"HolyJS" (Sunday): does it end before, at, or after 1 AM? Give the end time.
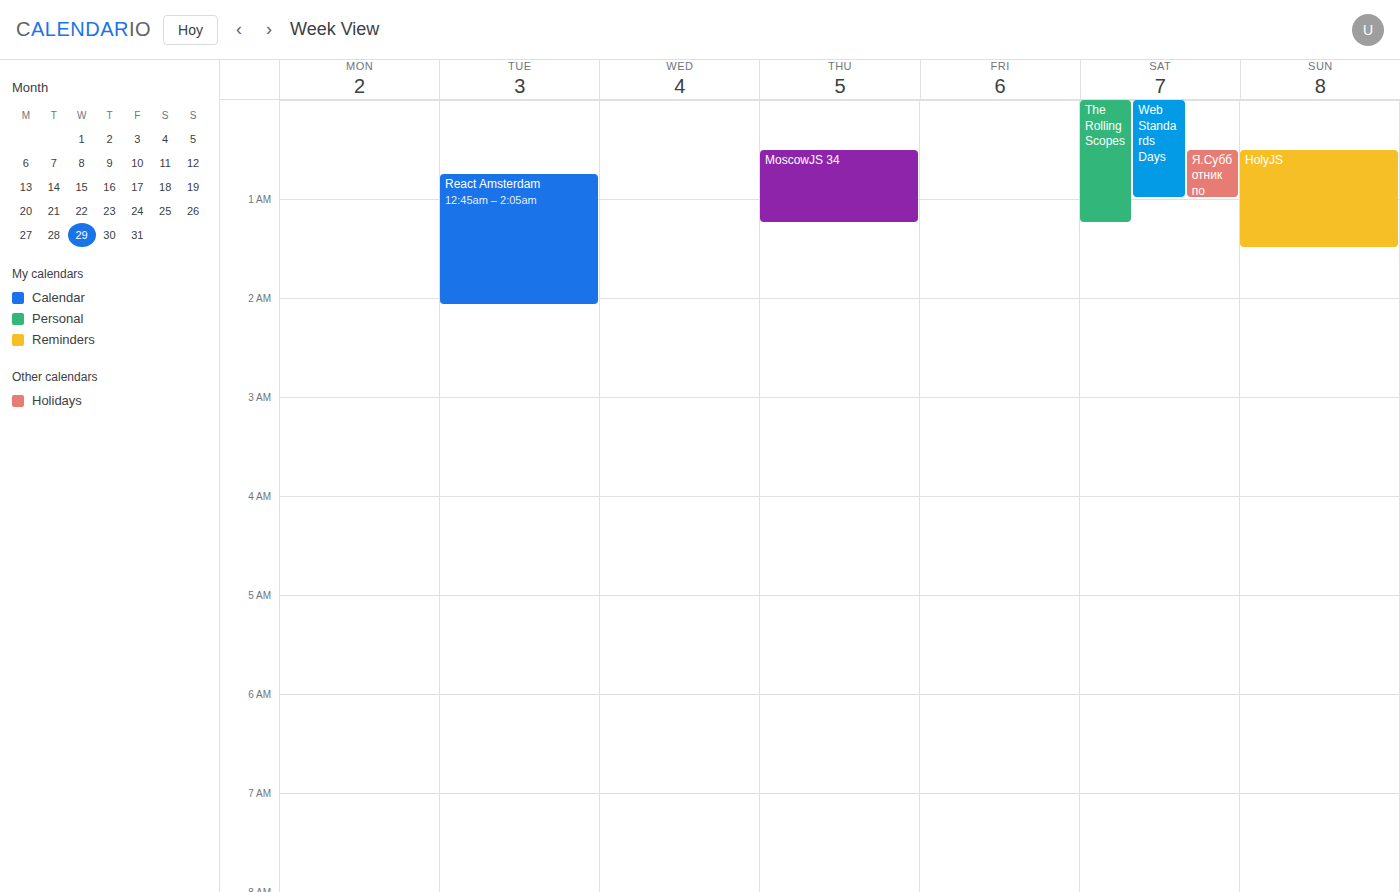
1:30 AM -- after 1 AM, 30 minutes below the 1 AM line.